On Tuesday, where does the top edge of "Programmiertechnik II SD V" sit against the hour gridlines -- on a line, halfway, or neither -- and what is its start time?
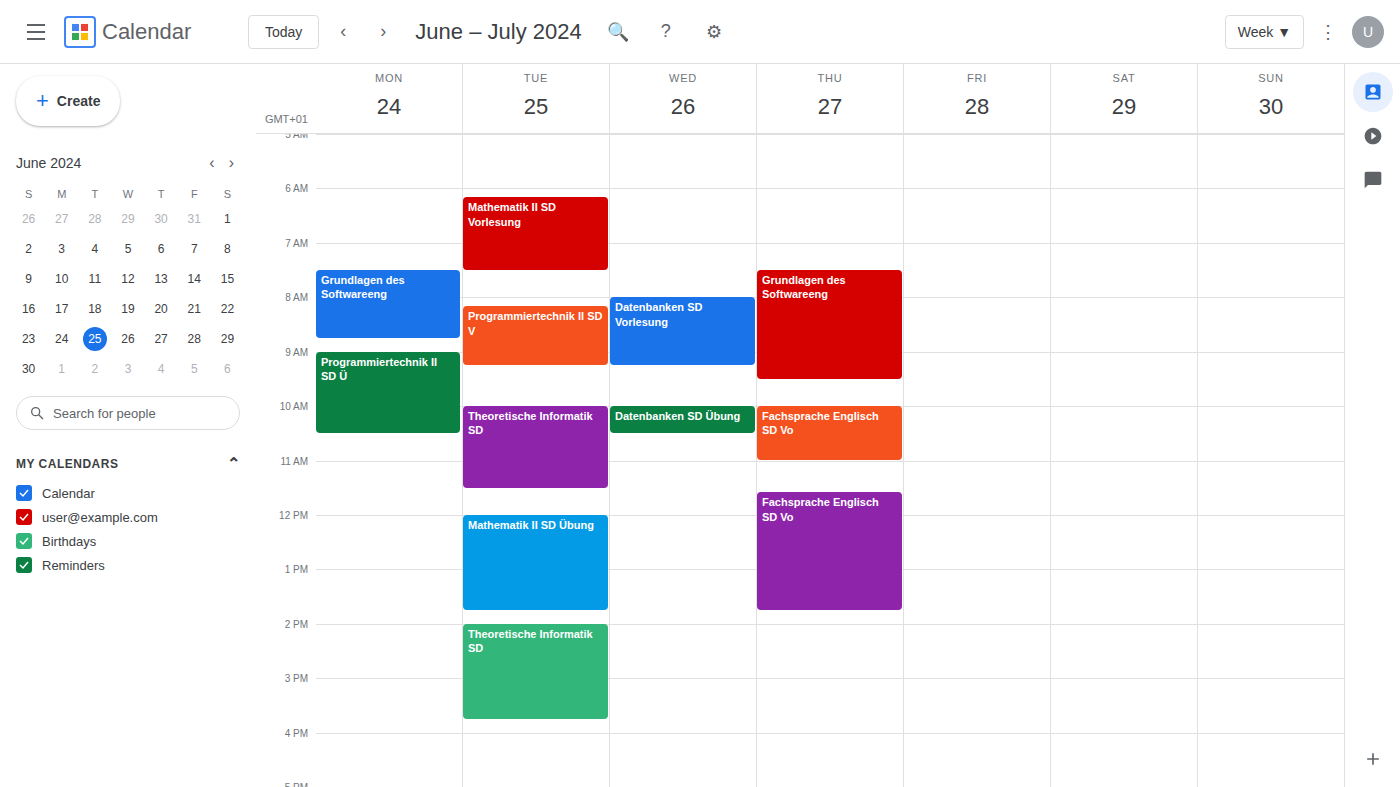
8:10 AM -- neither: 10 minutes below the 8 AM line and 50 minutes above the 9 AM line.